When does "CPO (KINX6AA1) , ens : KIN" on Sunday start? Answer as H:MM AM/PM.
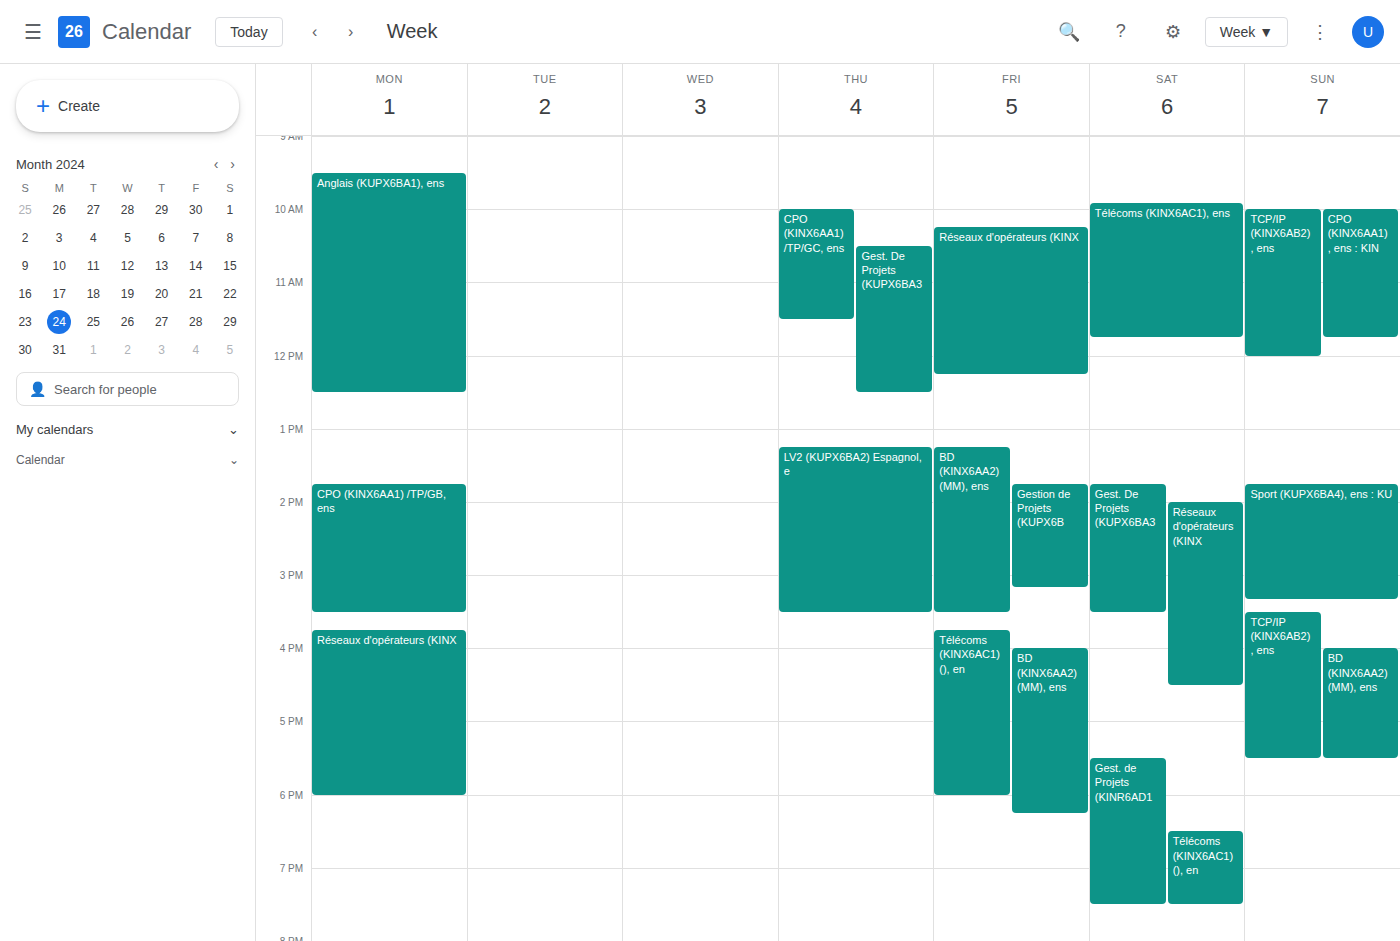
10:00 AM